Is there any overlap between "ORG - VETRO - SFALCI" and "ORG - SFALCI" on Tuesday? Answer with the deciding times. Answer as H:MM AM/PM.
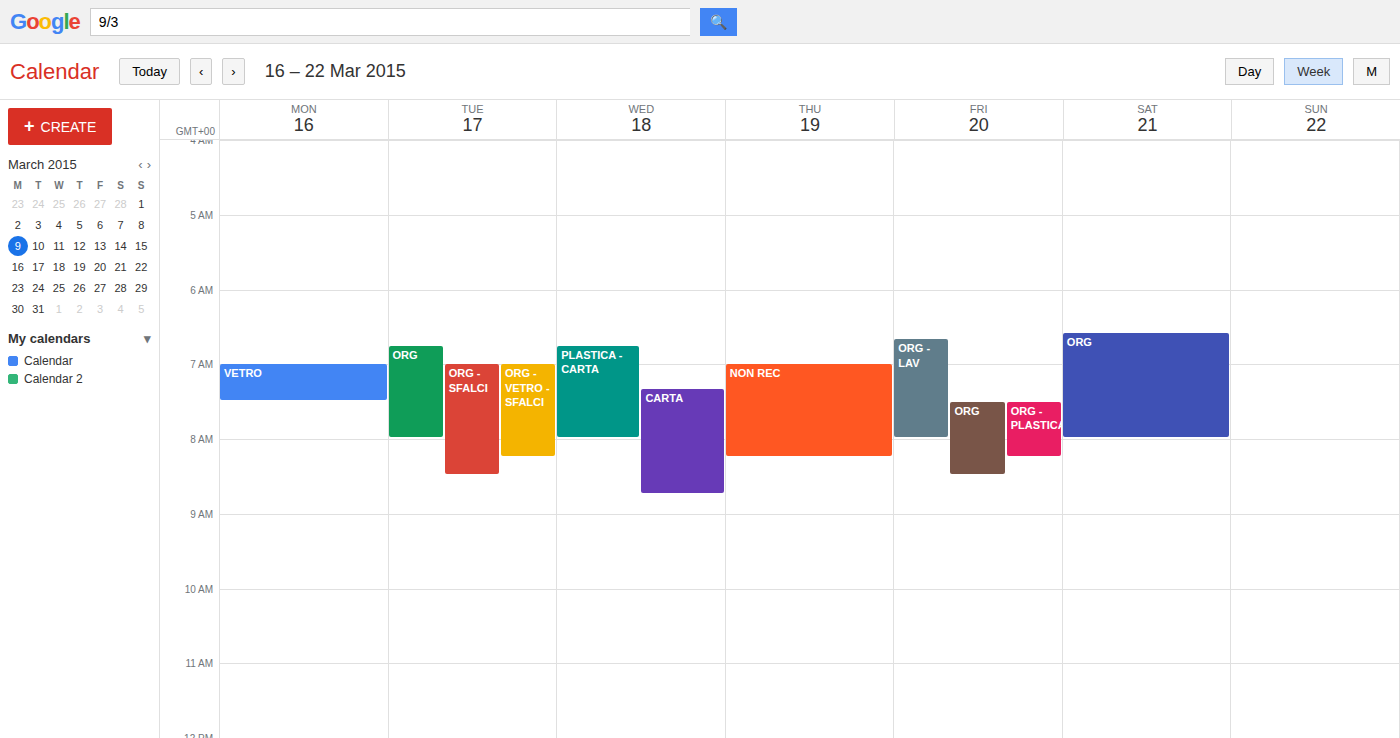
"ORG - SFALCI" starts at 7:00 AM, before "ORG - VETRO - SFALCI" ends at 8:15 AM -- they overlap.